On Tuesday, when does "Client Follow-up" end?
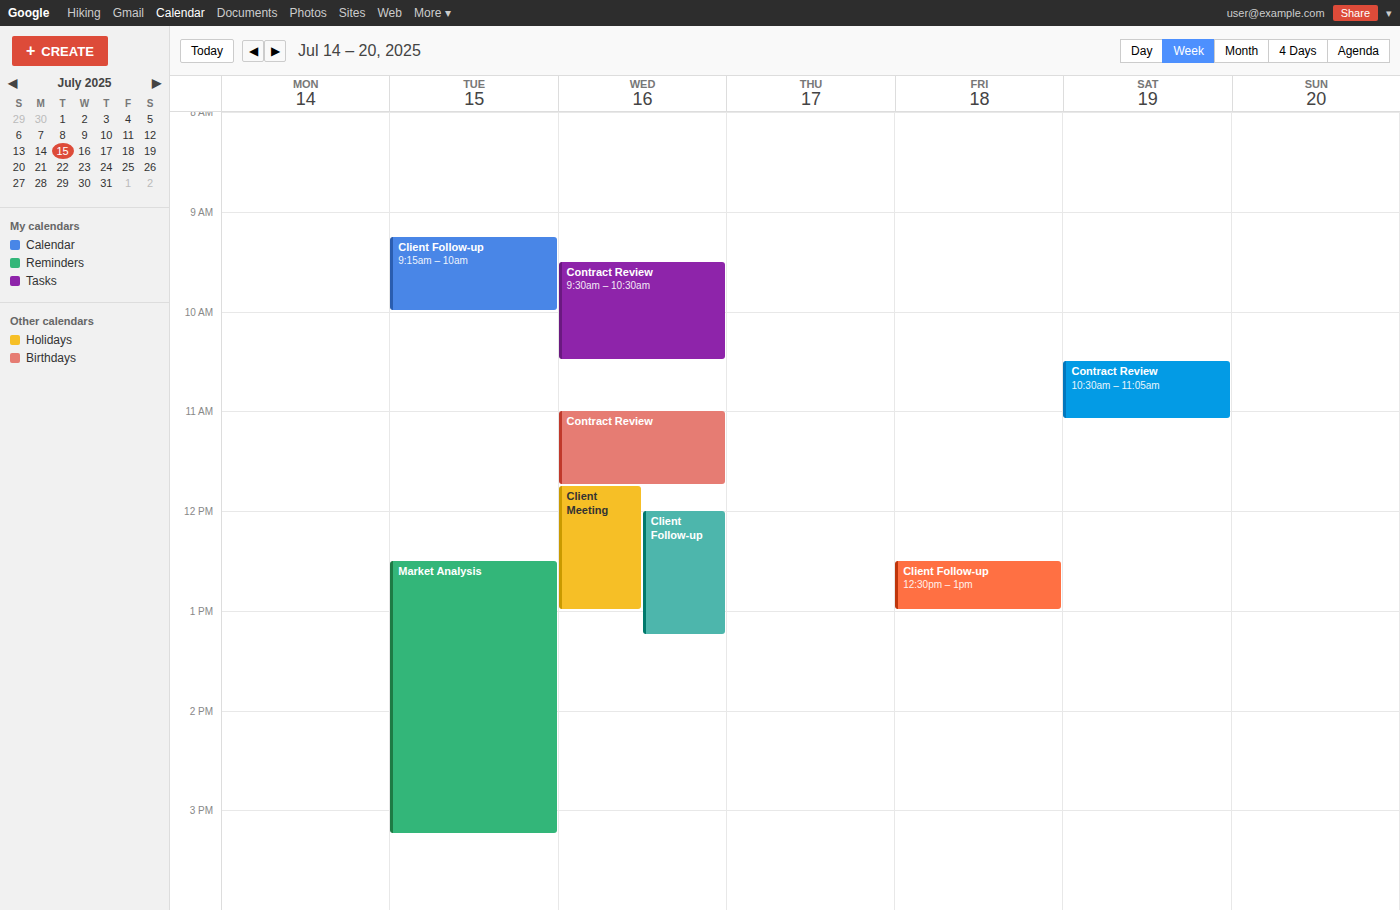
10:00 AM